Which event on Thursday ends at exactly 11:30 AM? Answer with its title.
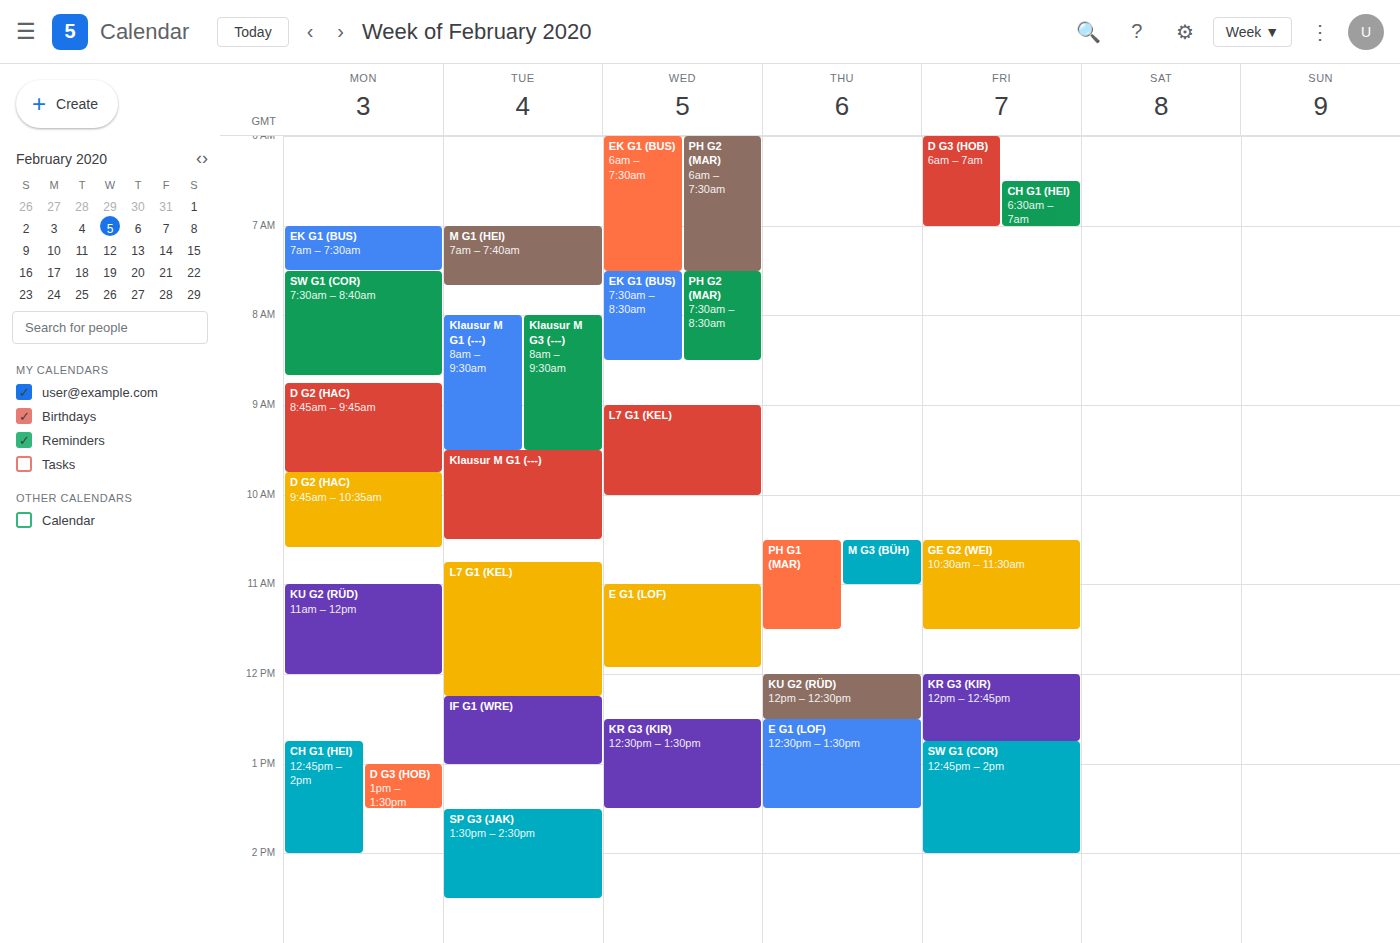
"PH G1 (MAR)"